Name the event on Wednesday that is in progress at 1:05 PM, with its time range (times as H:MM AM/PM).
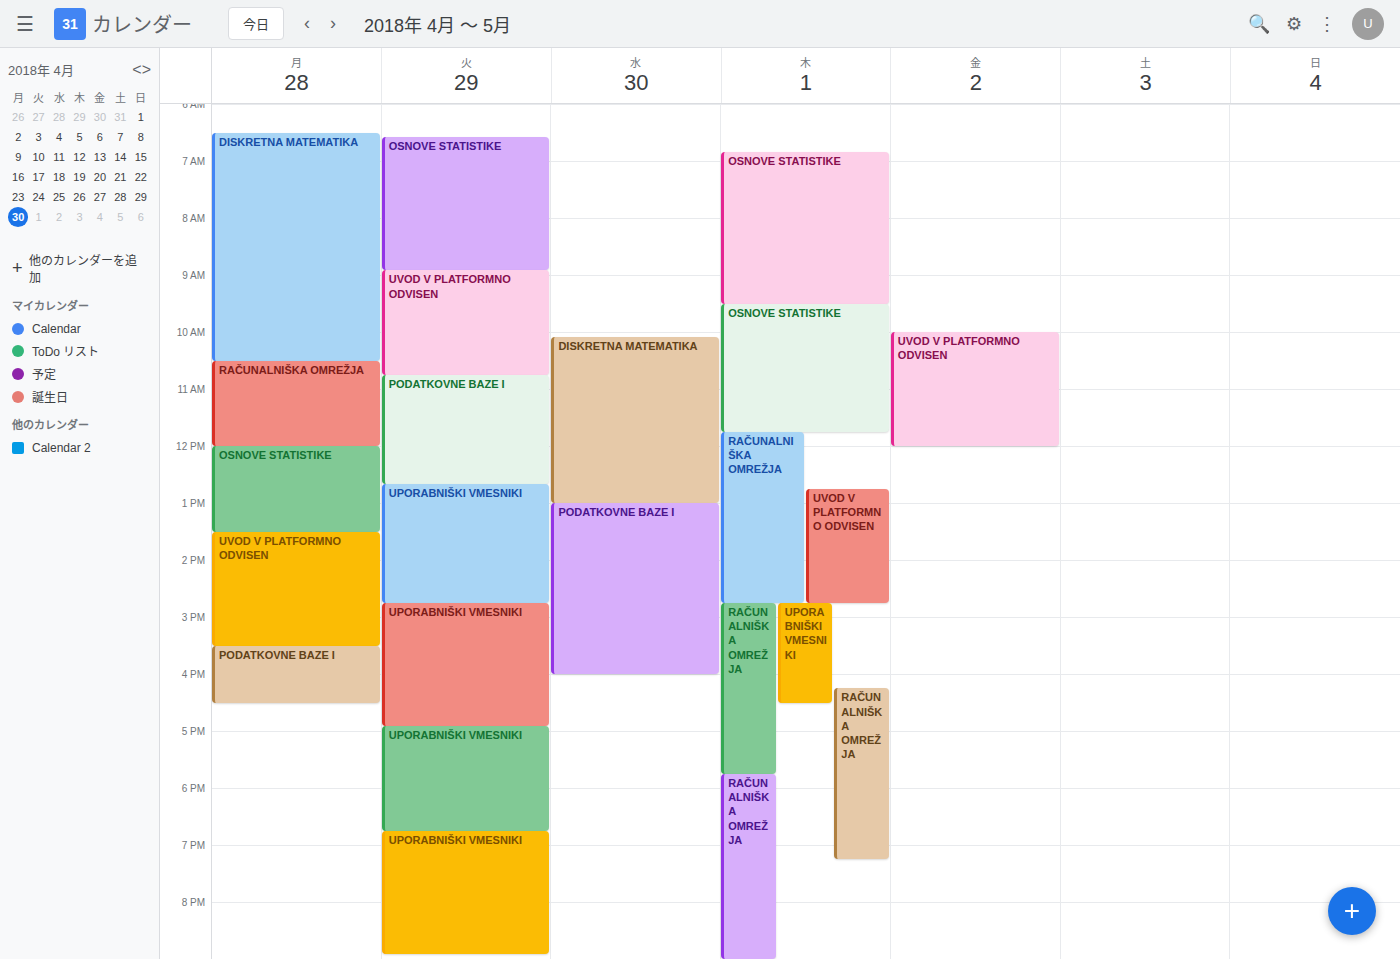
"PODATKOVNE BAZE I", 1:00 PM to 4:00 PM